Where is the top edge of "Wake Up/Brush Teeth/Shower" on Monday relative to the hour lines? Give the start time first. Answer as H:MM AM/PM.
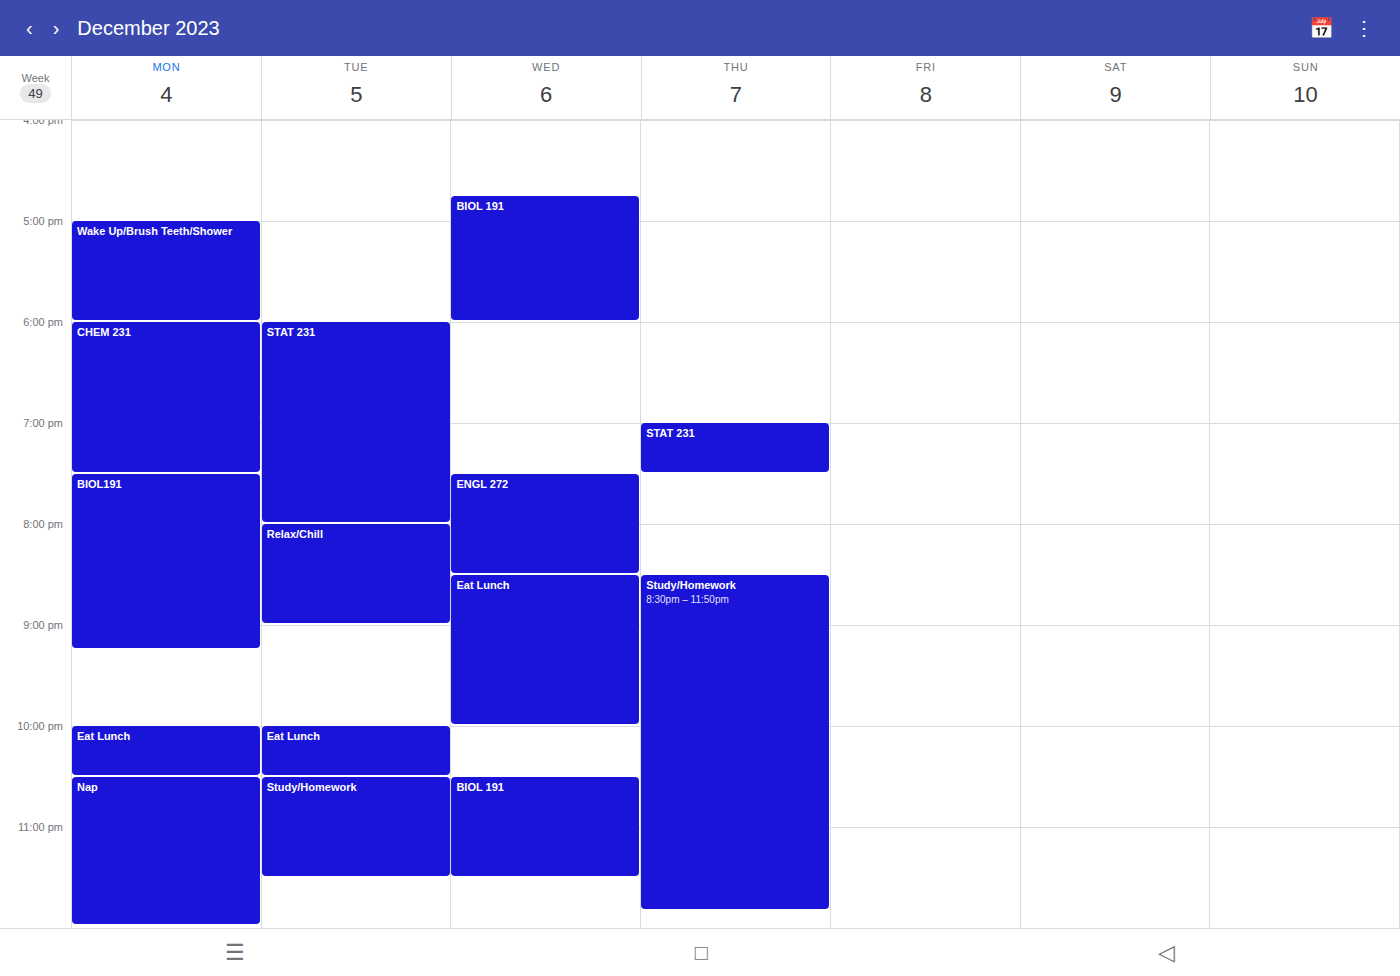
5:00 PM -- exactly on the 5 PM line.